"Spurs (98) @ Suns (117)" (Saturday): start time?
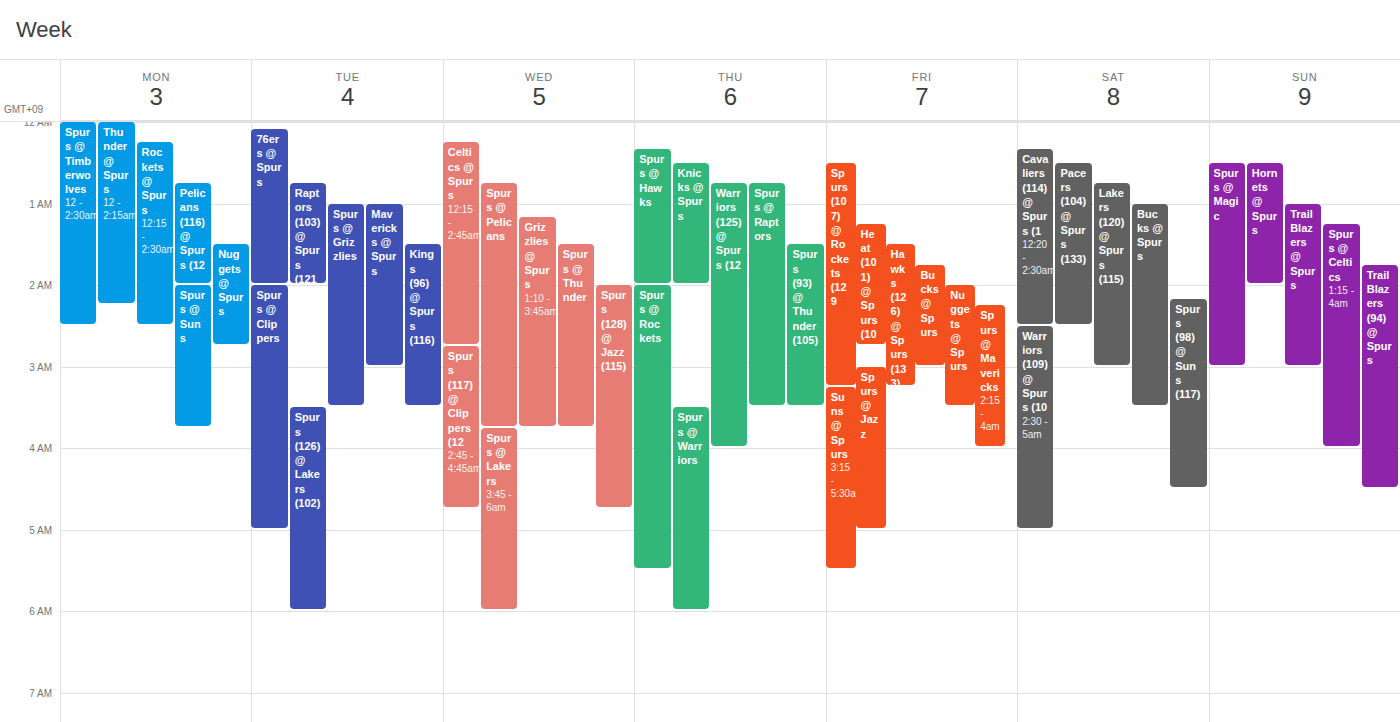
2:10 AM